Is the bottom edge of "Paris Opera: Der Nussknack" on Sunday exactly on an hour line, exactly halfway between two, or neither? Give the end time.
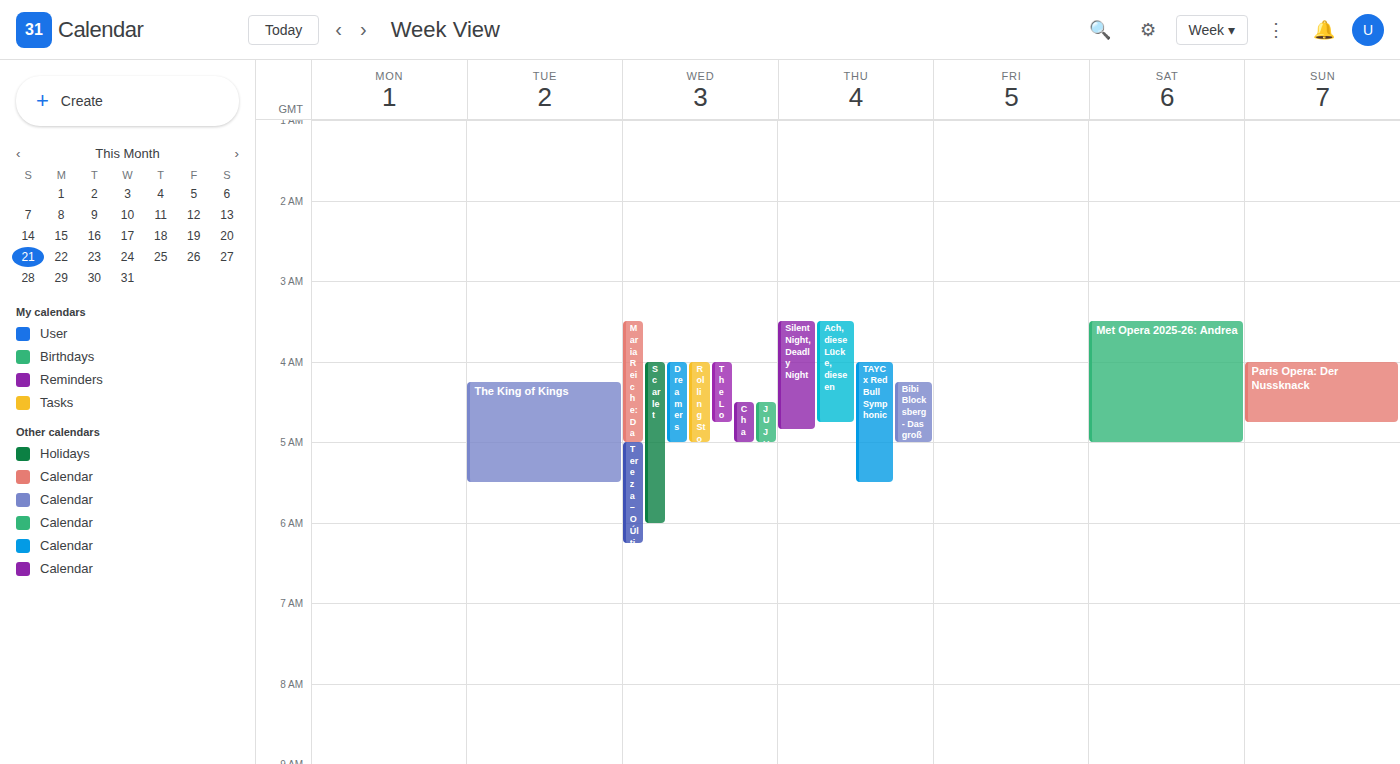
4:45 AM -- neither: three quarters of the way from the 4 AM line to the 5 AM line.